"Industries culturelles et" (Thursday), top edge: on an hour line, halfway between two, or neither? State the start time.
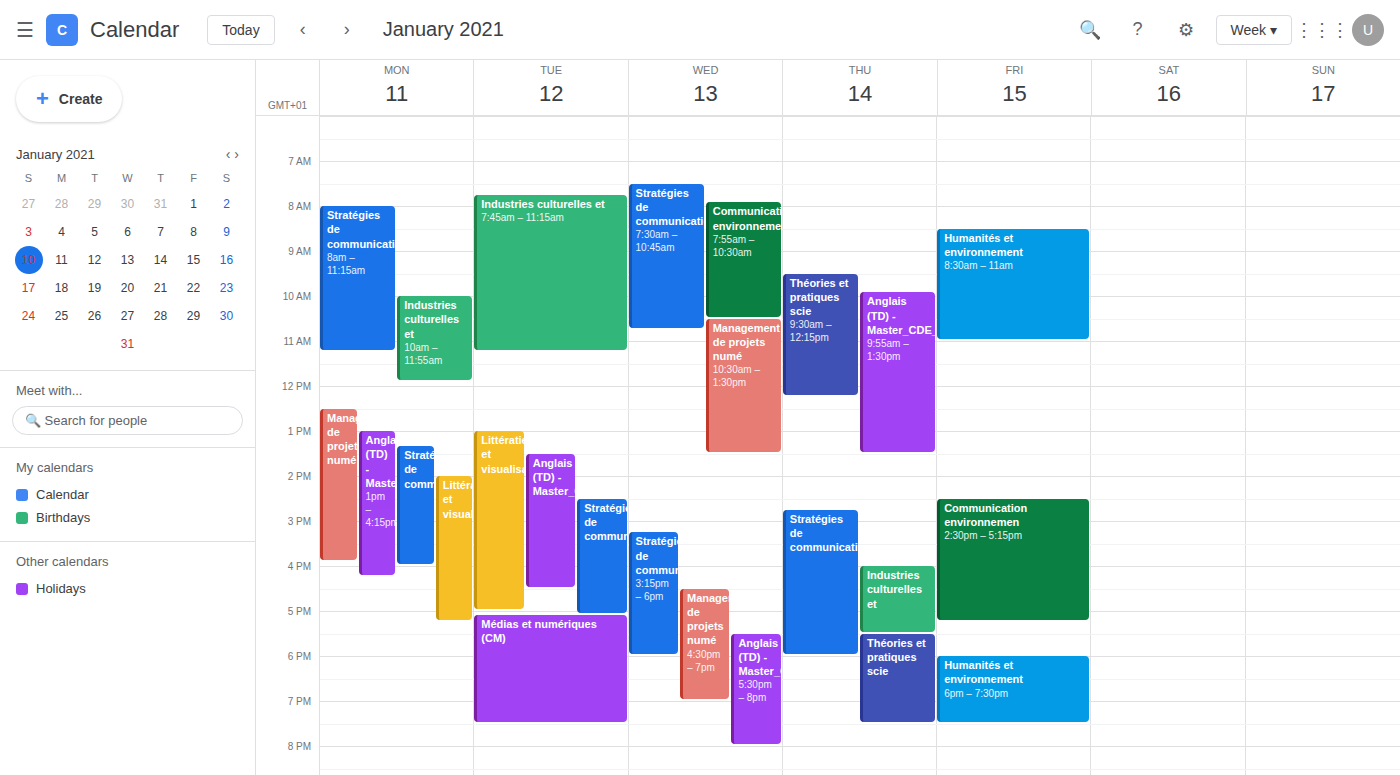
4:00 PM -- exactly on the 4 PM line.